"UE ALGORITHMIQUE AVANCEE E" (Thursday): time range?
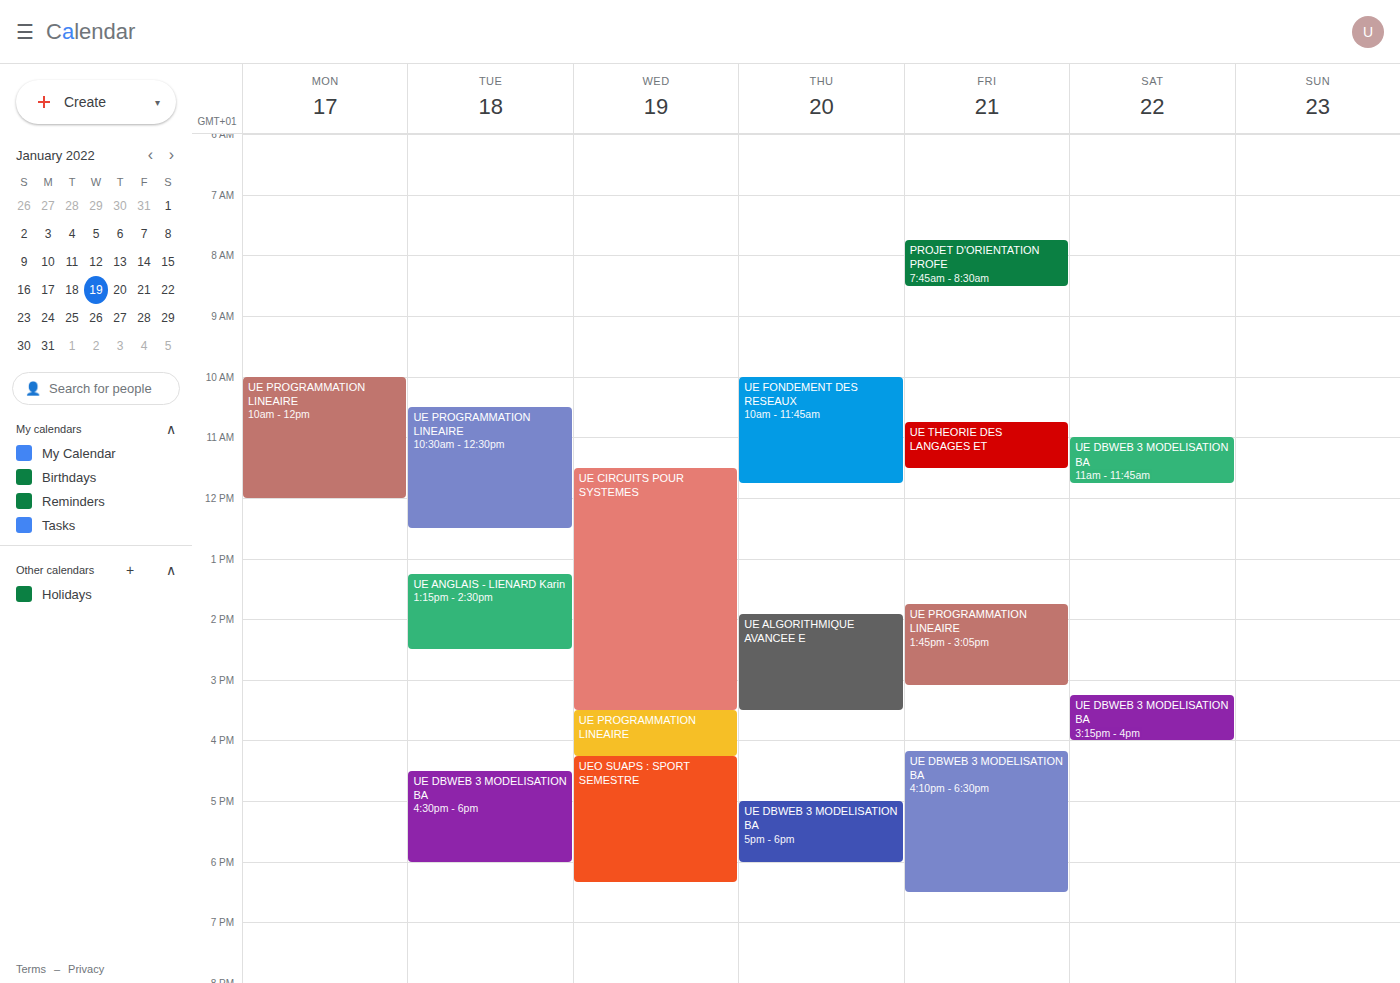
1:55 PM to 3:30 PM